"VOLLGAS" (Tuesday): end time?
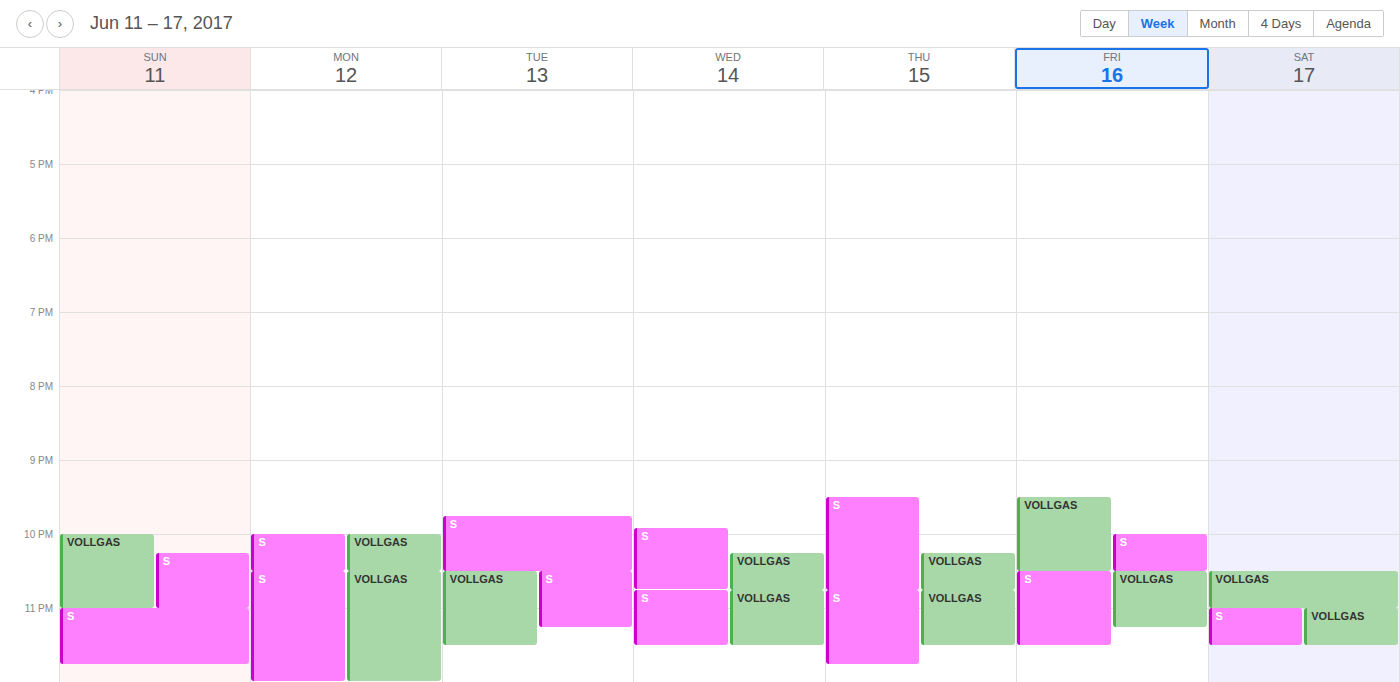
11:30 PM